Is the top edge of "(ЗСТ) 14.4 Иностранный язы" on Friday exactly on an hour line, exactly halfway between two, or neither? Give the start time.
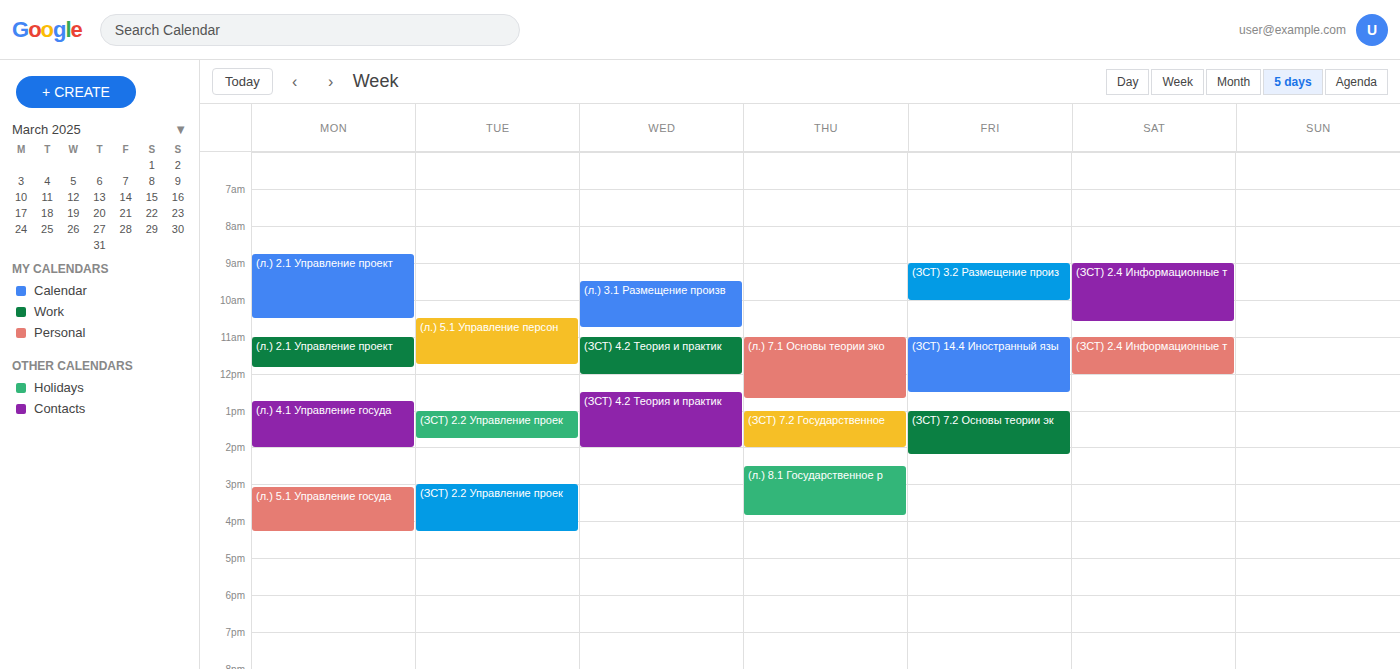
11:00 -- exactly on the 11:00 line.